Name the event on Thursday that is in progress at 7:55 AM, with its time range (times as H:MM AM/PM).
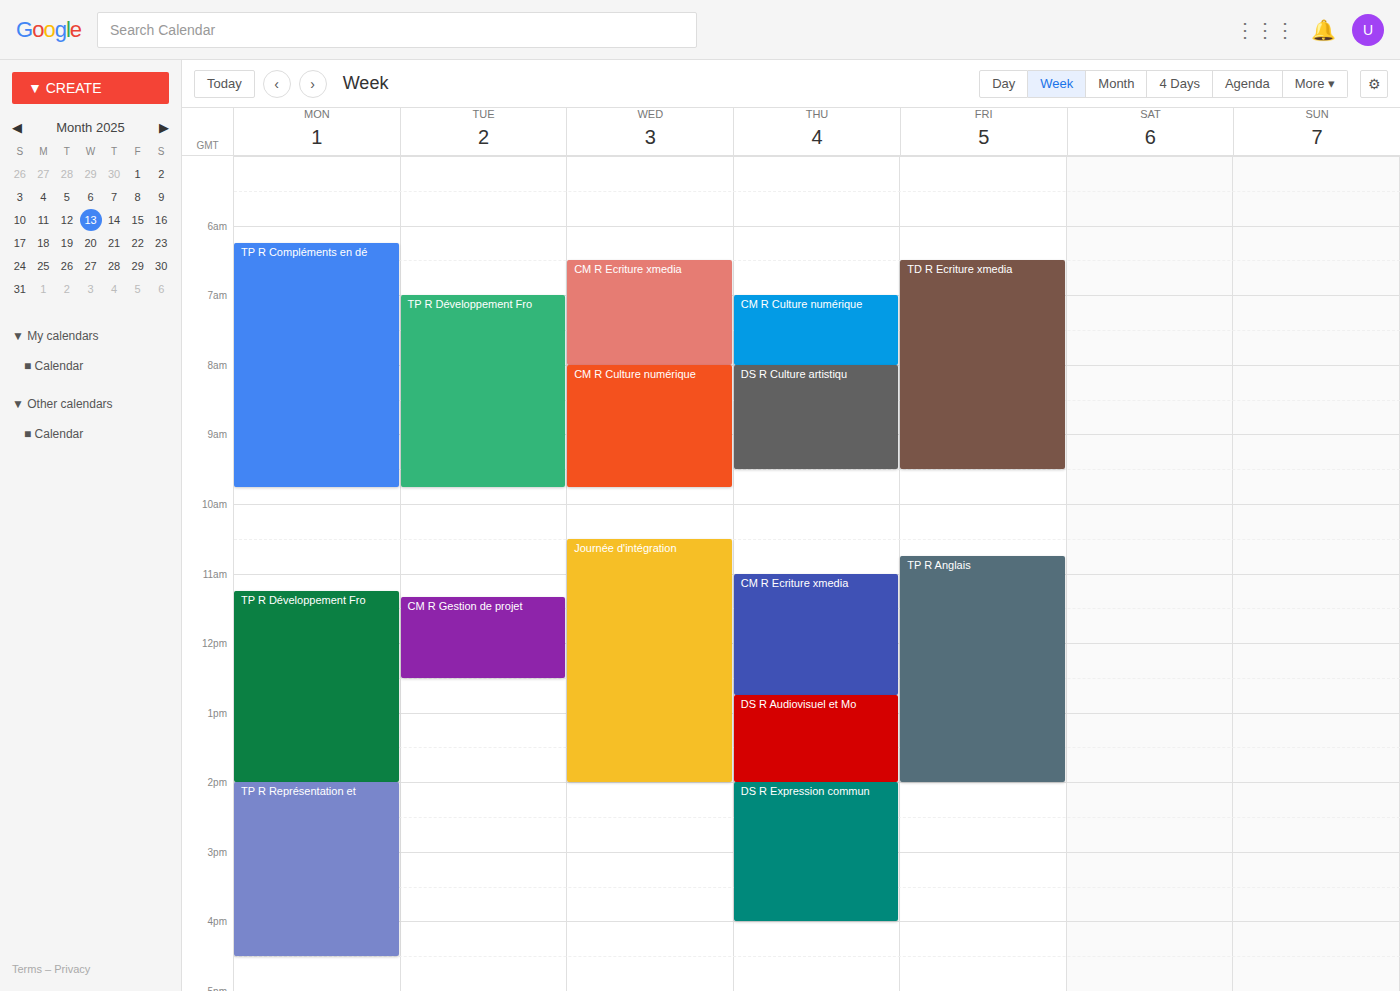
"CM R Culture numérique", 7:00 AM to 8:00 AM